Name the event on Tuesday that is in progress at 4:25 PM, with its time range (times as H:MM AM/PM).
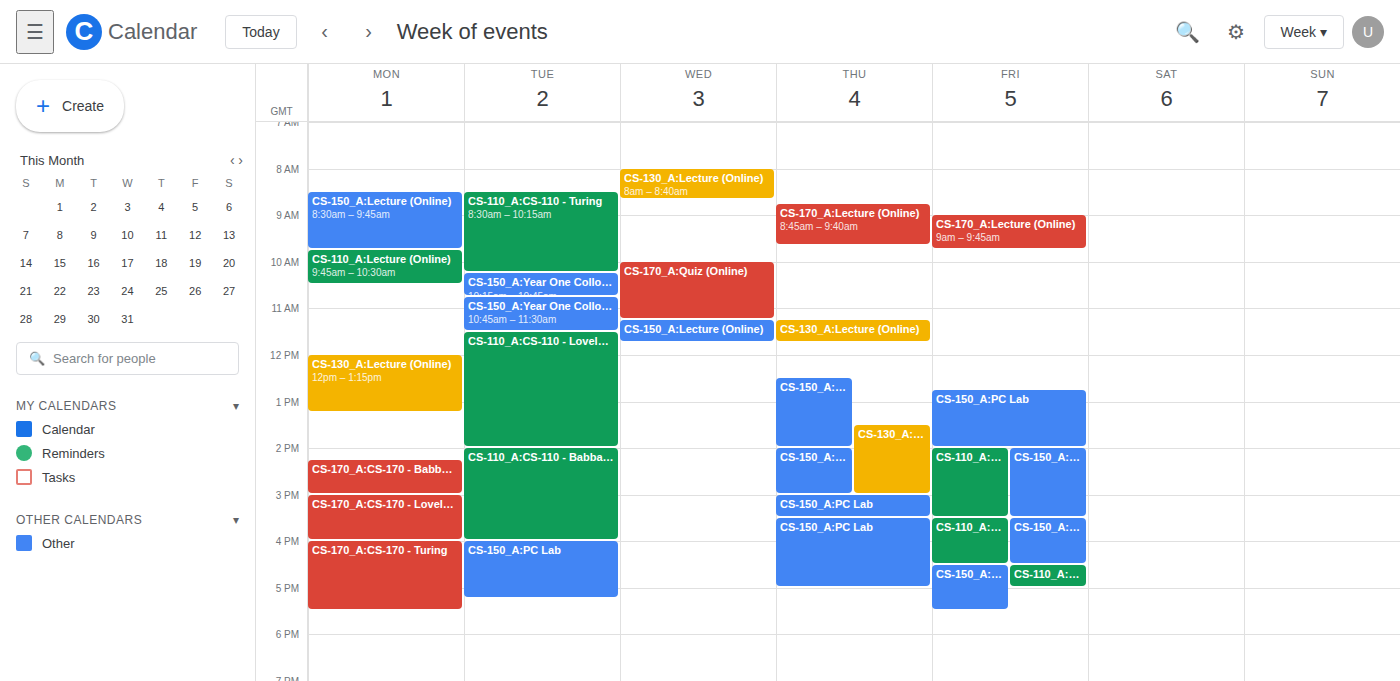
"CS-150_A:PC Lab", 4:00 PM to 5:15 PM